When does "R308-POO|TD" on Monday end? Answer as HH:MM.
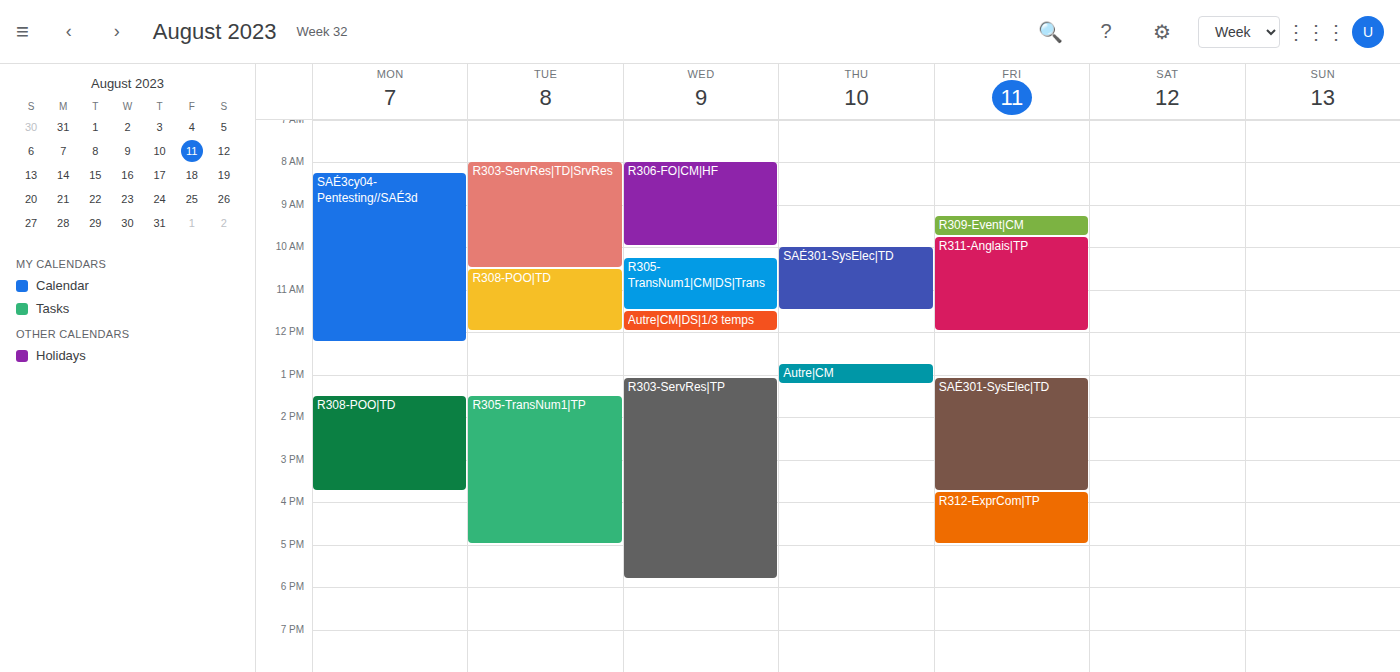
15:45